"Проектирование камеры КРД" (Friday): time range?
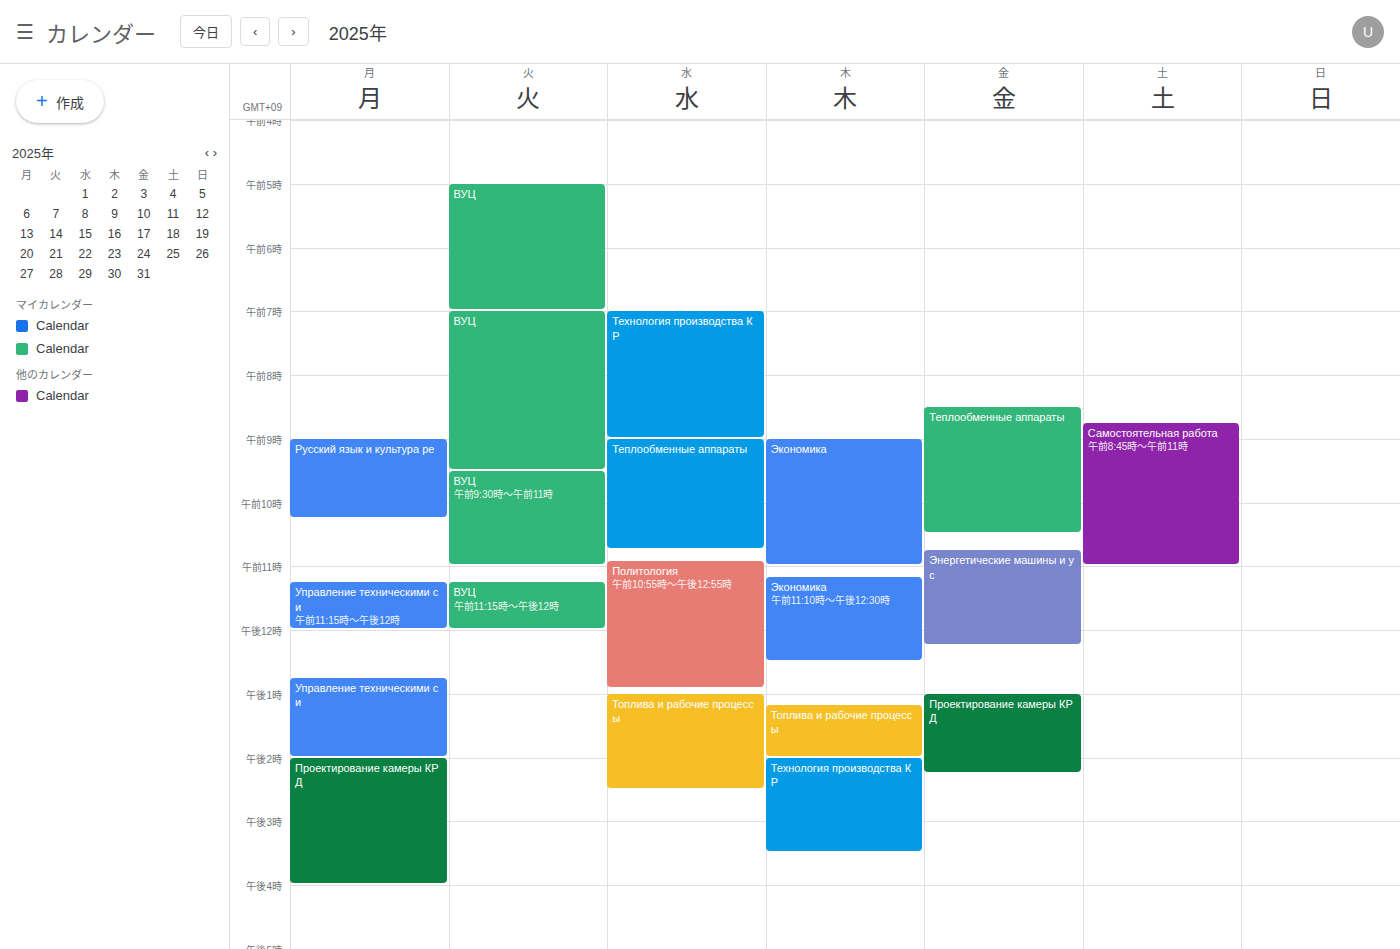
13:00 to 14:15